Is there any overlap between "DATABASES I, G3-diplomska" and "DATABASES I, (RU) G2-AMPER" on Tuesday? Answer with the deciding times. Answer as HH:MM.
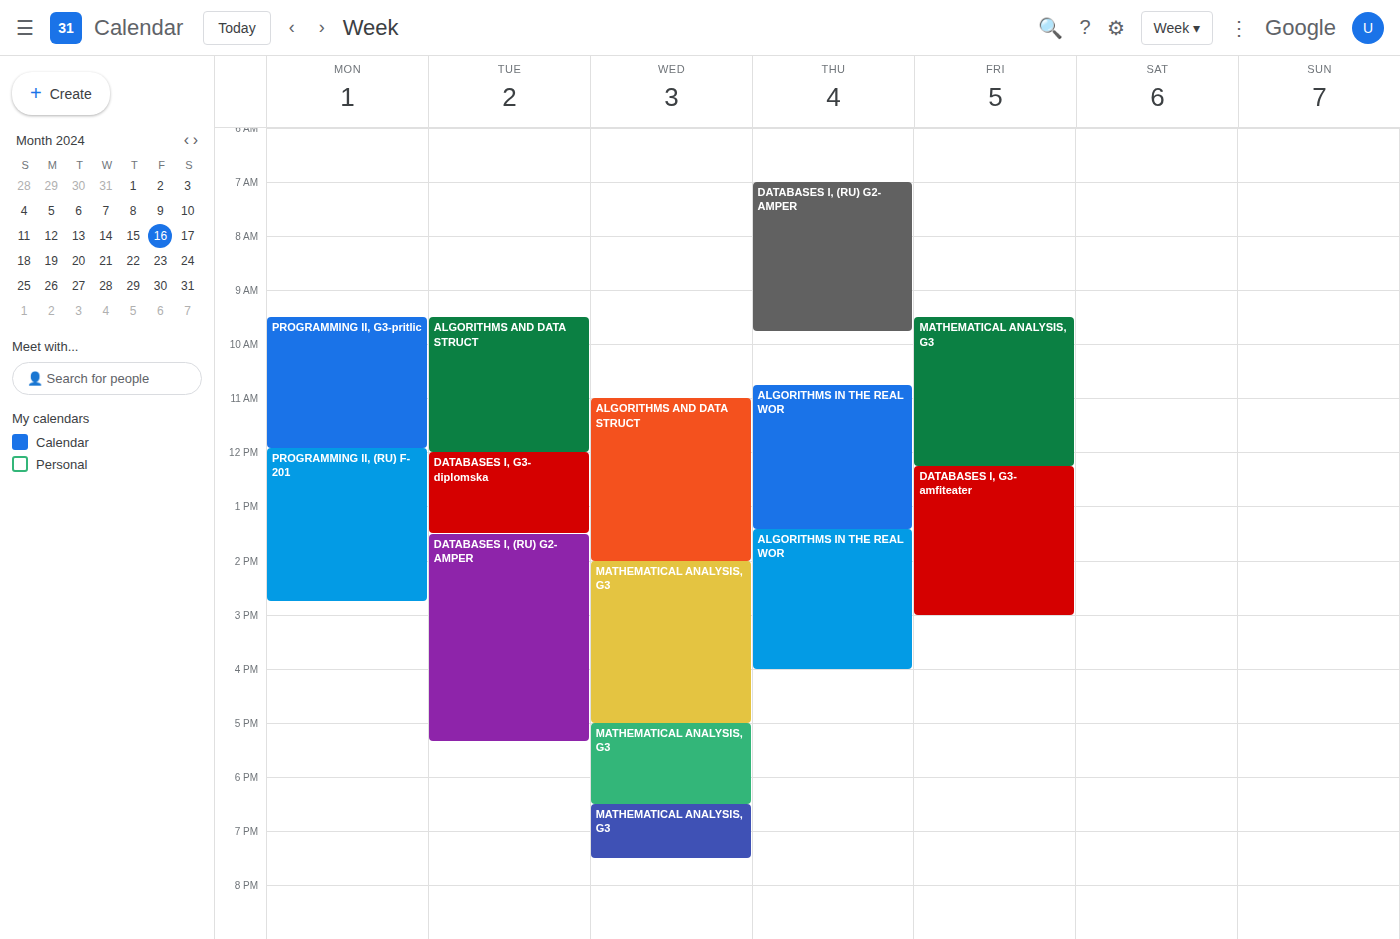
"DATABASES I, G3-diplomska" ends at 13:30, exactly when "DATABASES I, (RU) G2-AMPER" starts -- they touch but do not overlap.